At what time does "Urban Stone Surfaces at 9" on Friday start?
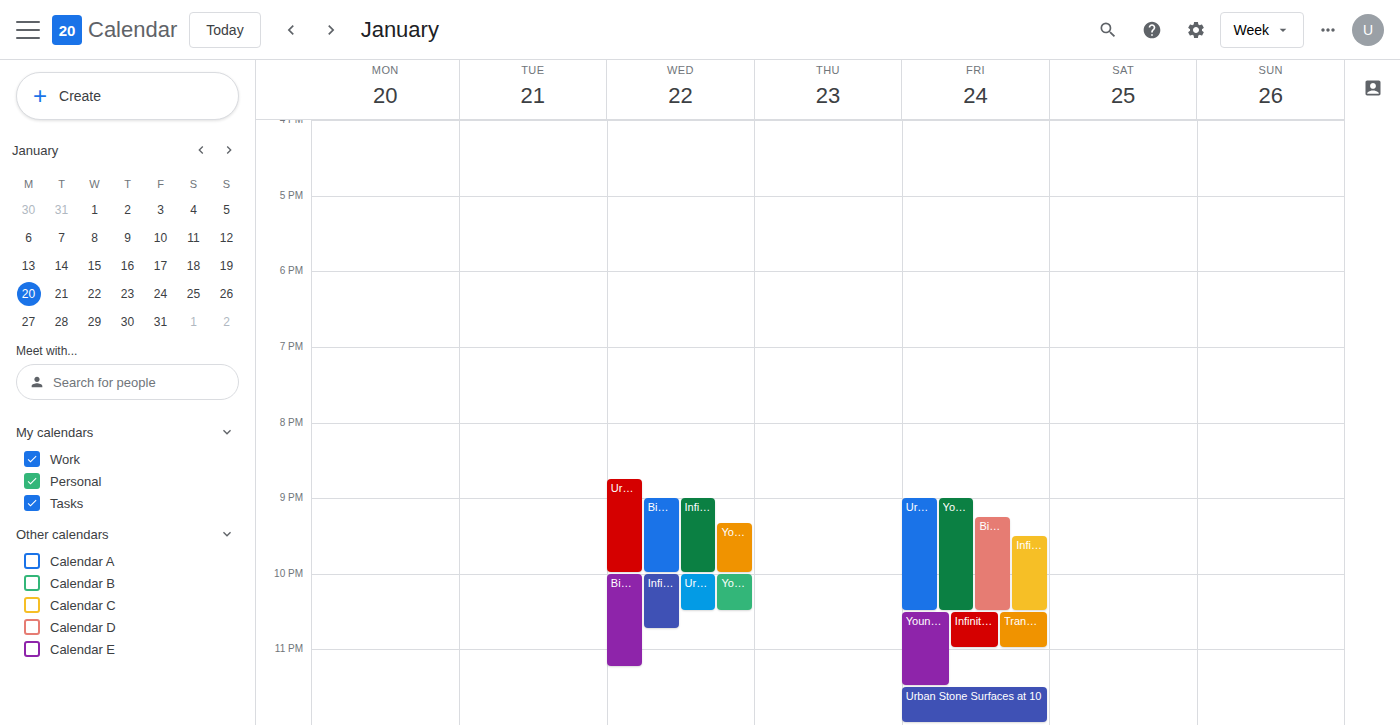
9:00 PM